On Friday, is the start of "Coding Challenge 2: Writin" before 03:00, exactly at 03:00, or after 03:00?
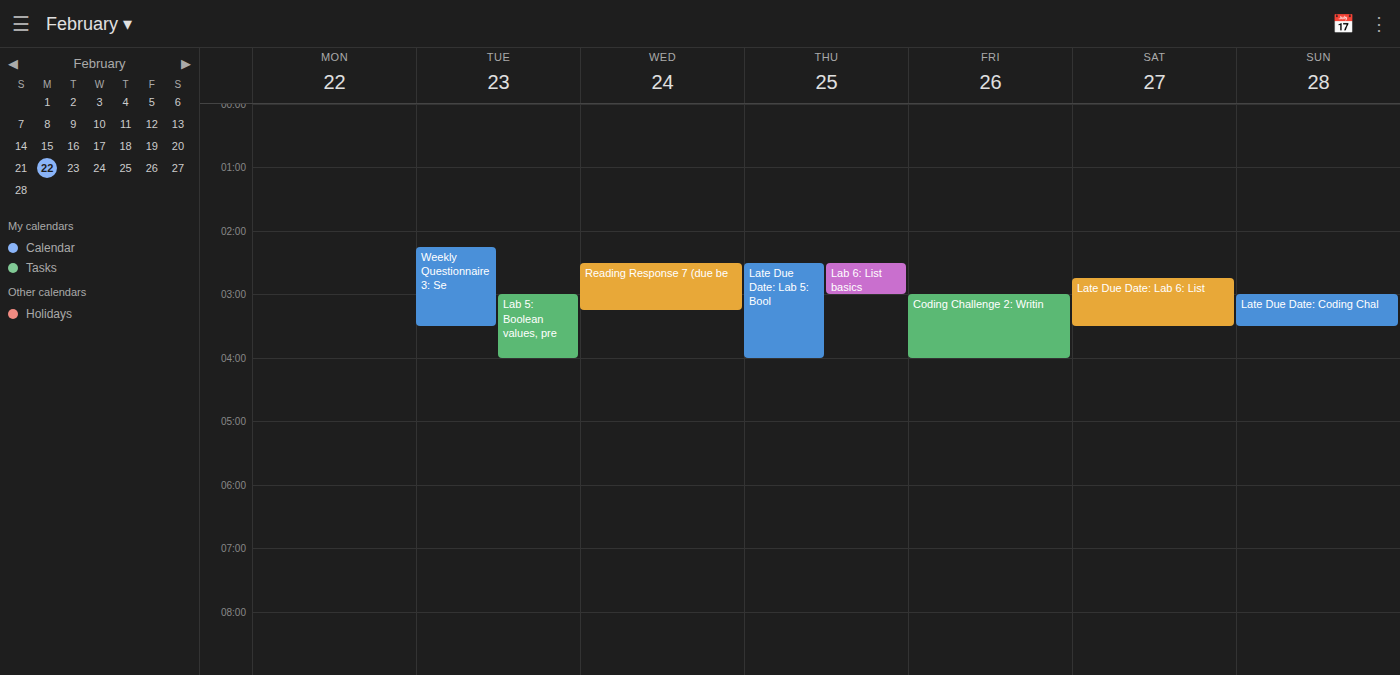
03:00 -- exactly at 03:00, on the 03:00 line.